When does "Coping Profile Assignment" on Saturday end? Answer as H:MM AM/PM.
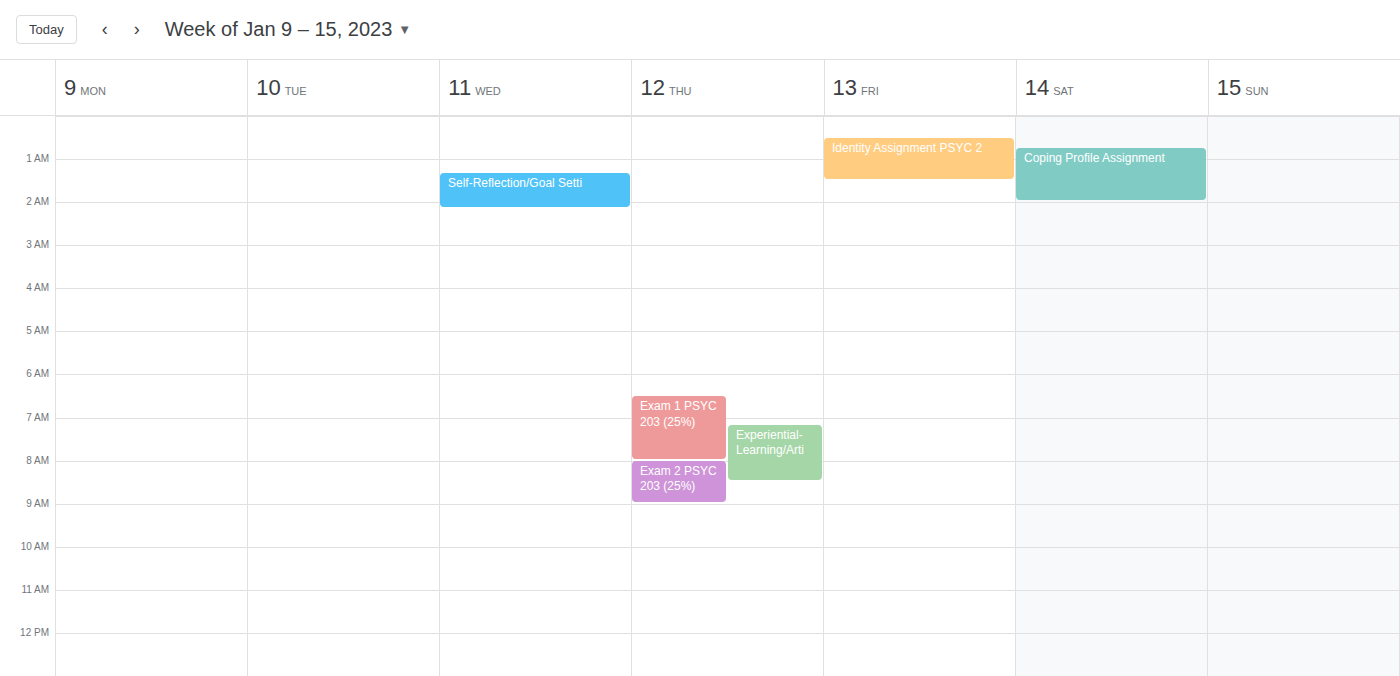
2:00 AM